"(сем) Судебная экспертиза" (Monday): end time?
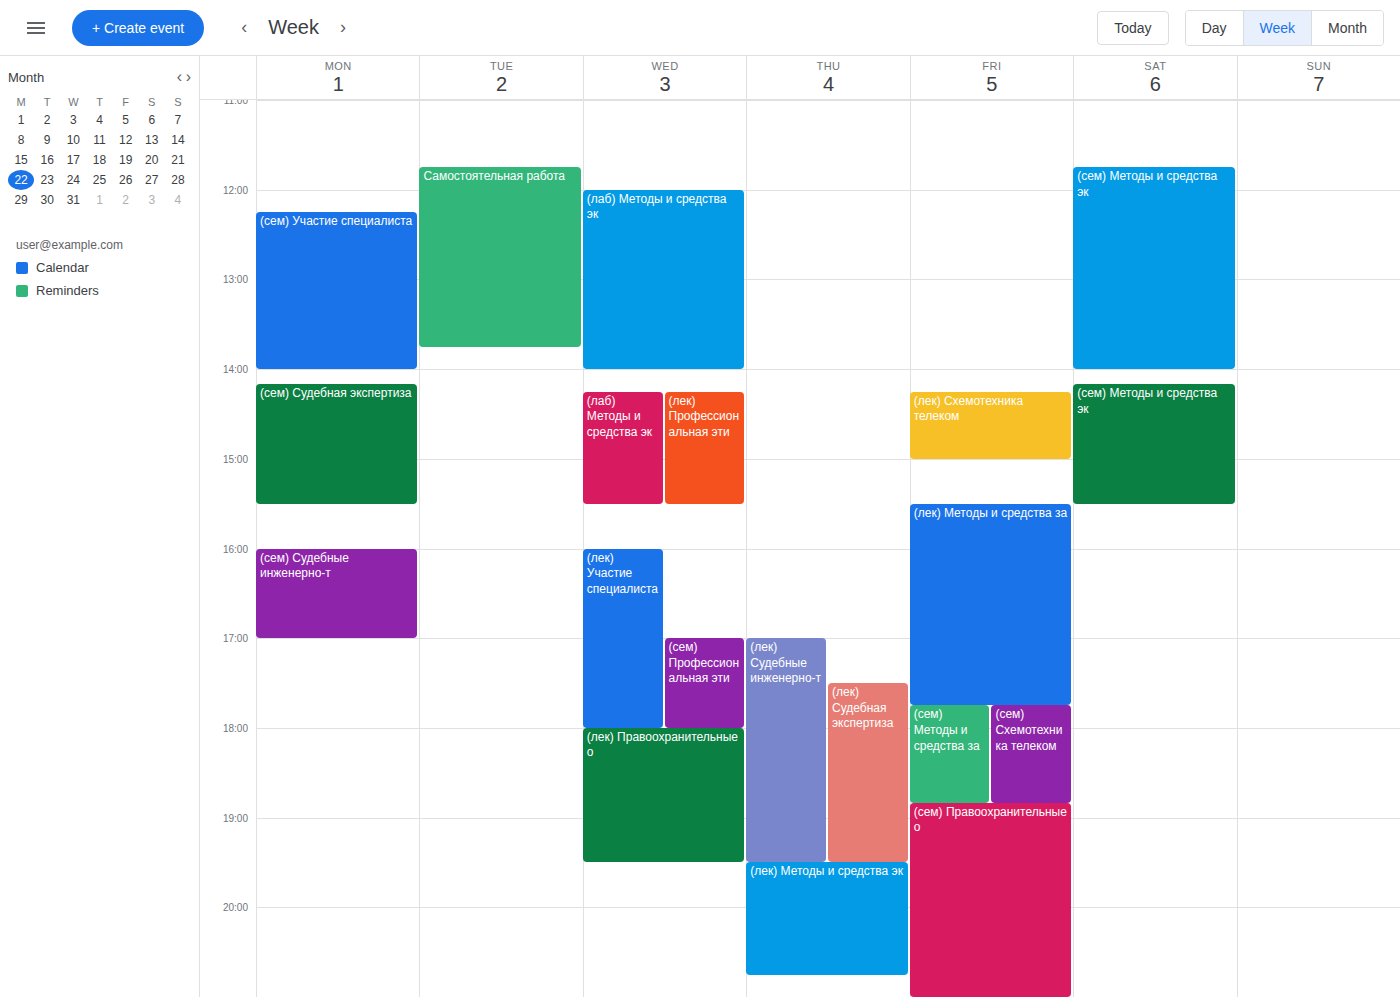
3:30 PM